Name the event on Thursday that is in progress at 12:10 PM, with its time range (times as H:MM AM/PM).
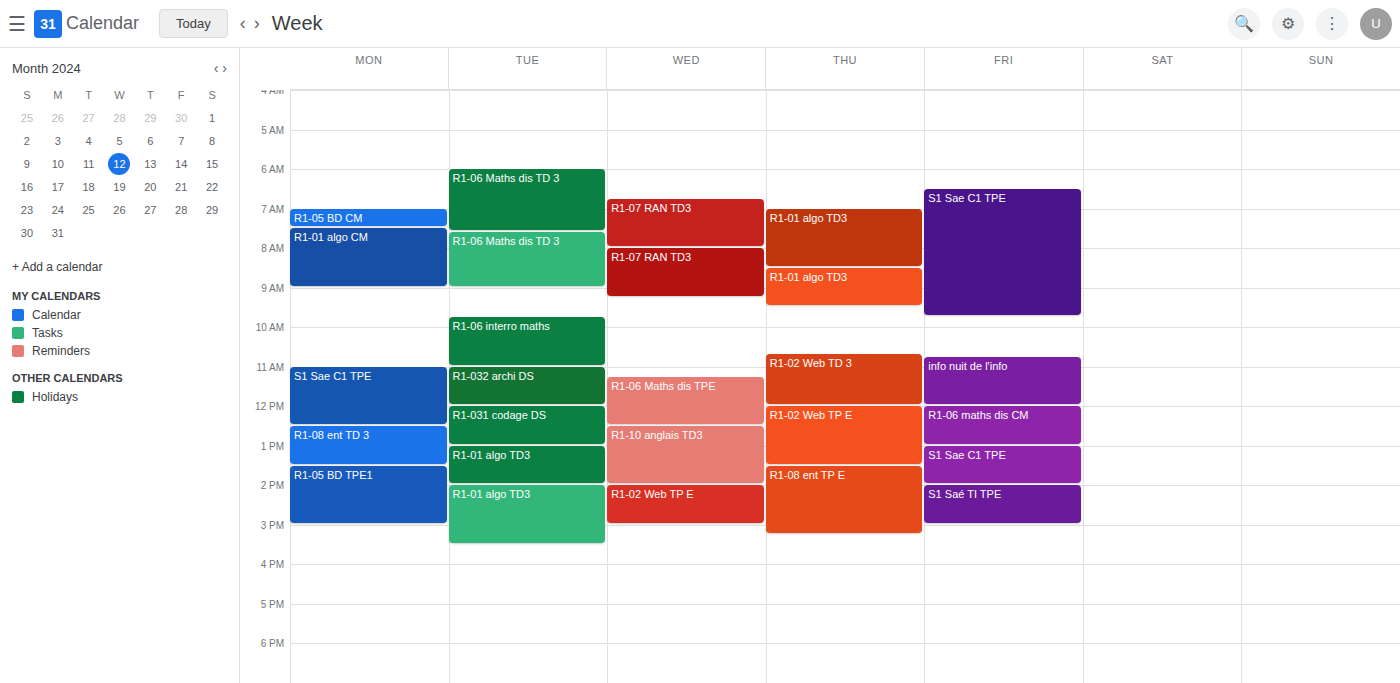
"R1-02 Web TP E", 12:00 PM to 1:30 PM